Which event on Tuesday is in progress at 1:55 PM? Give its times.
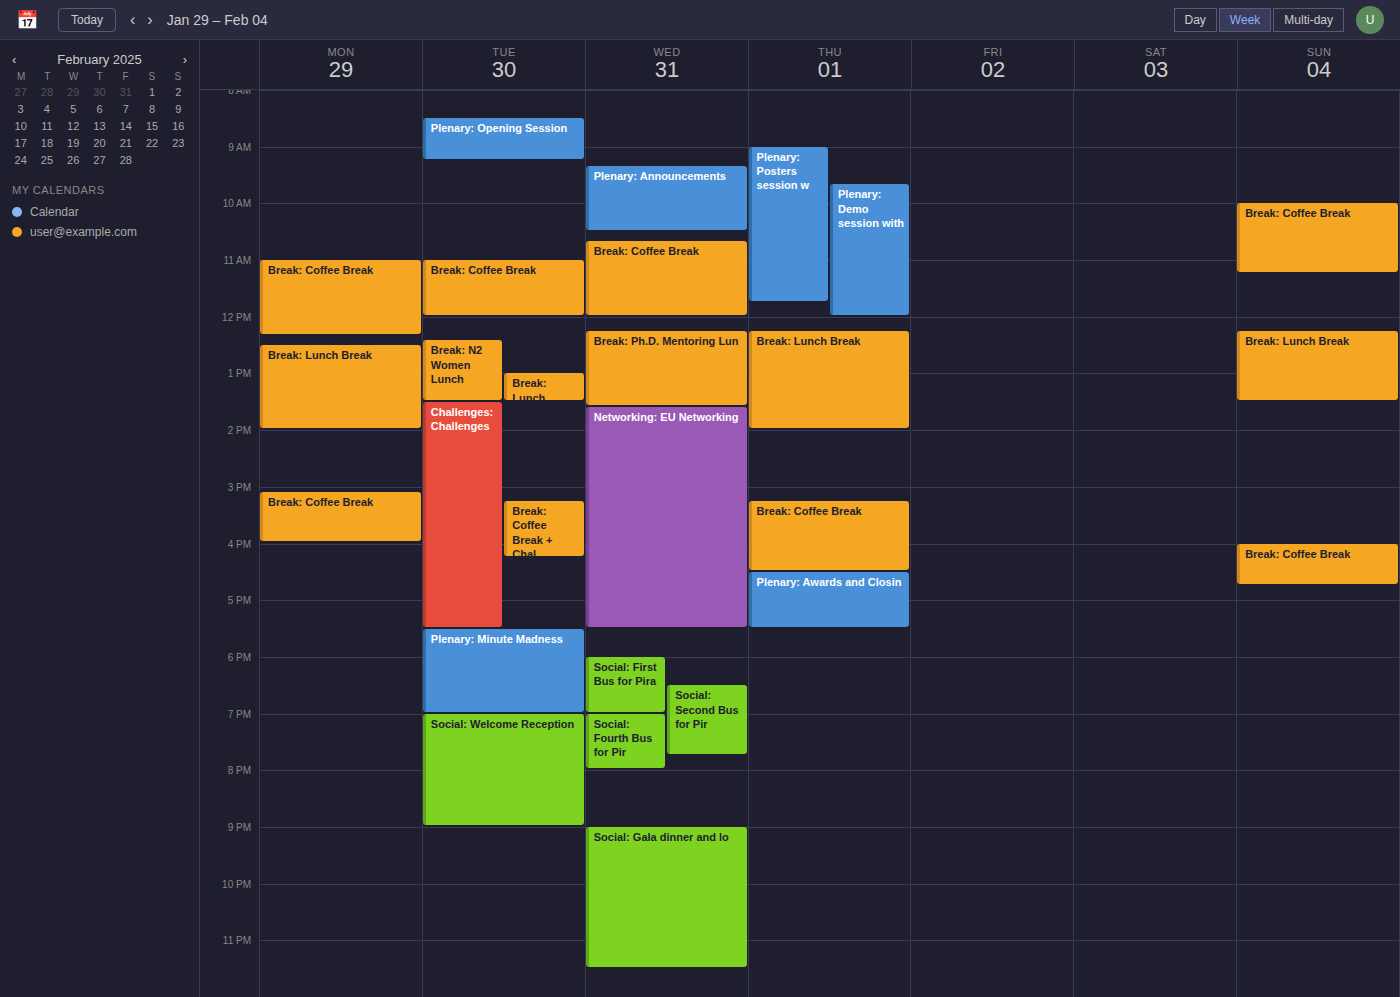
"Challenges: Challenges", 1:30 PM to 5:30 PM